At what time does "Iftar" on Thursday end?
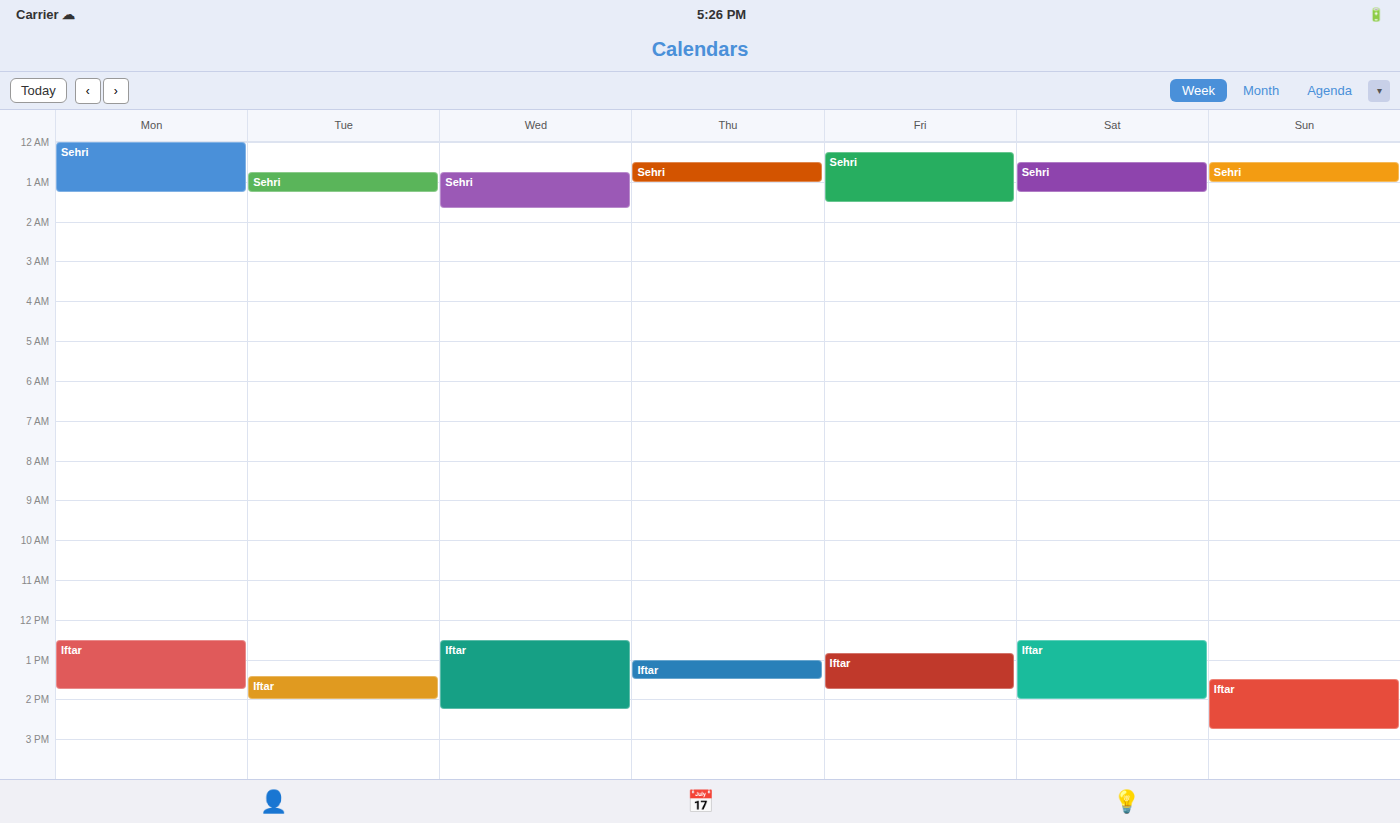
1:30 PM